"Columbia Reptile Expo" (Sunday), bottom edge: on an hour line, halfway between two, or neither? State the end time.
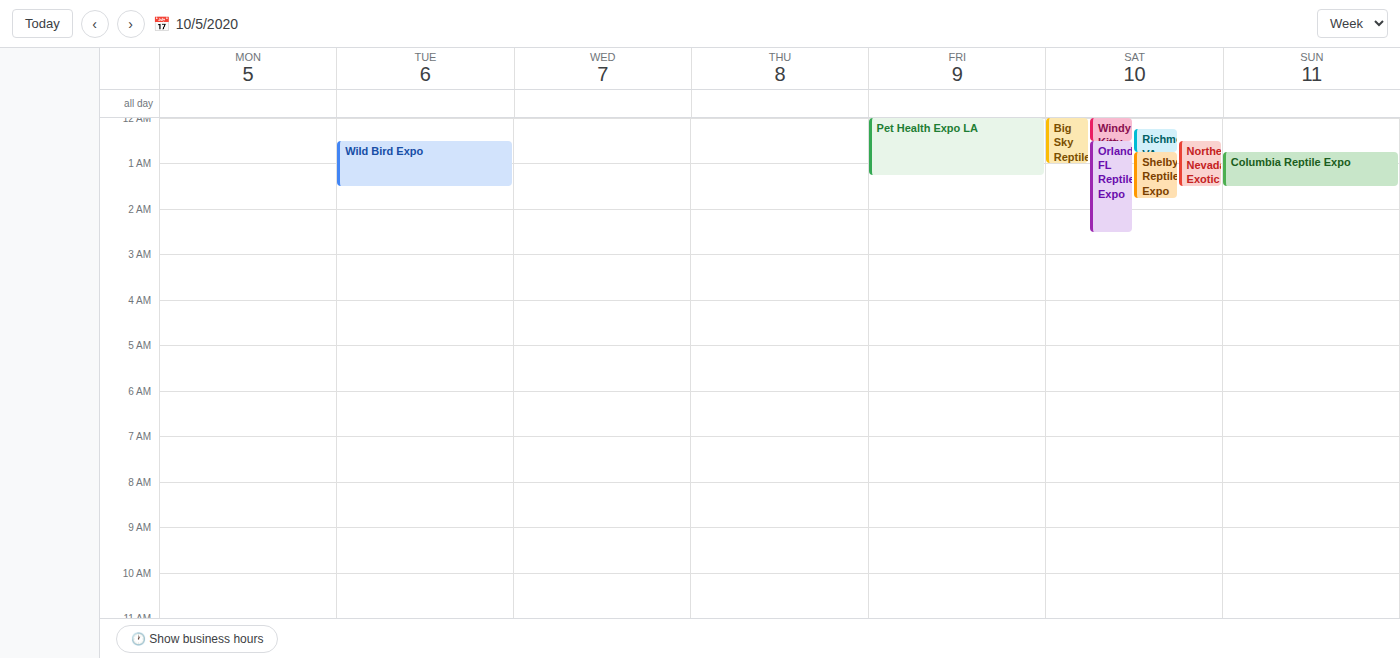
1:30 AM -- halfway between the 1 AM and 2 AM lines.